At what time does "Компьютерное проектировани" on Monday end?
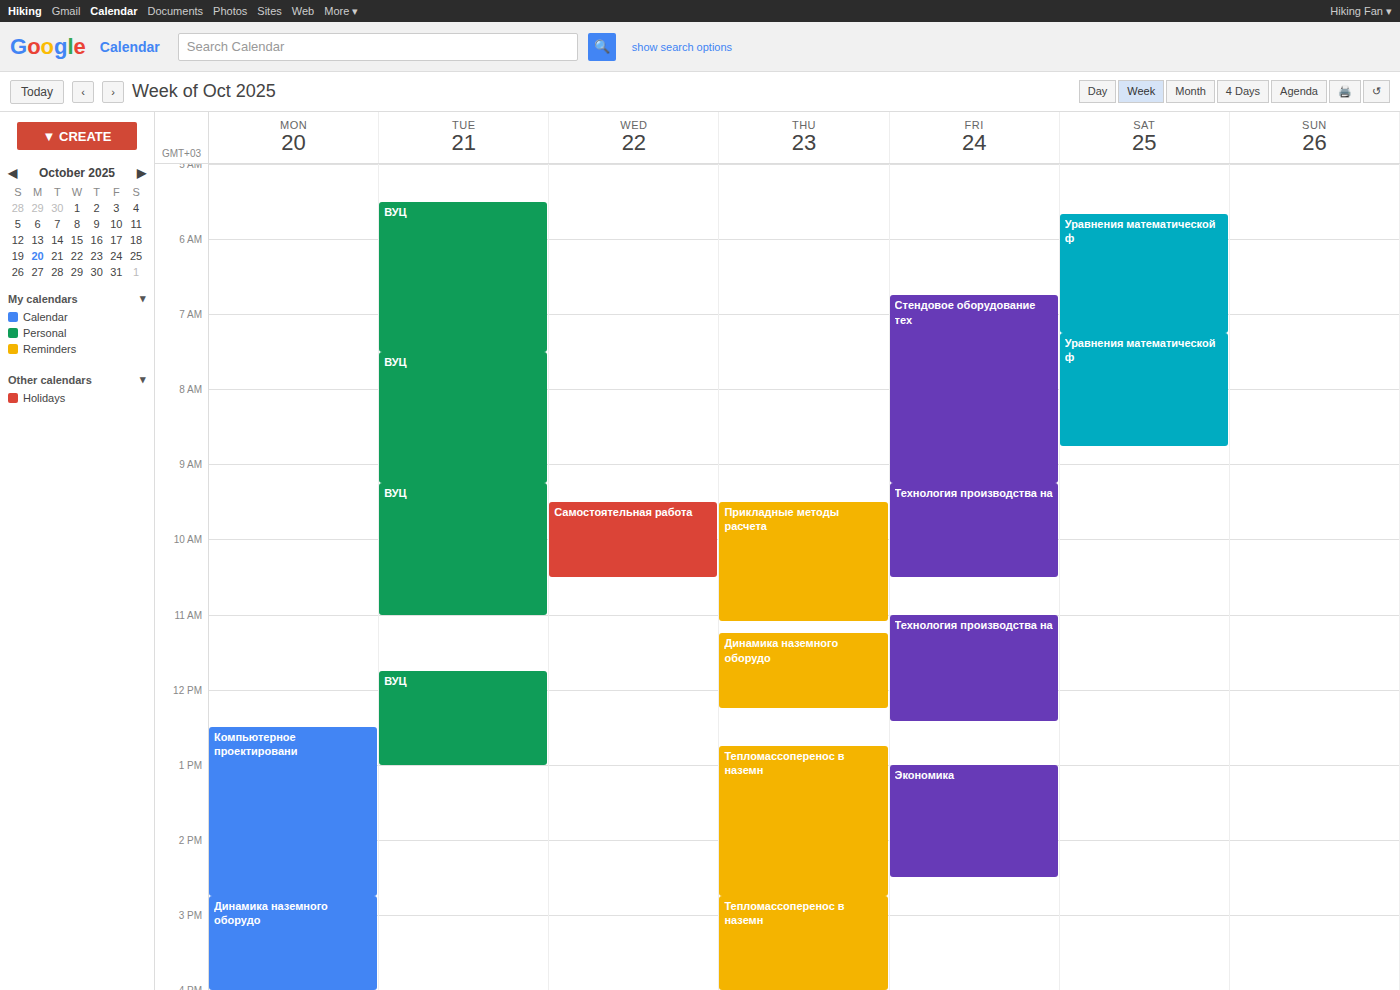
2:45 PM